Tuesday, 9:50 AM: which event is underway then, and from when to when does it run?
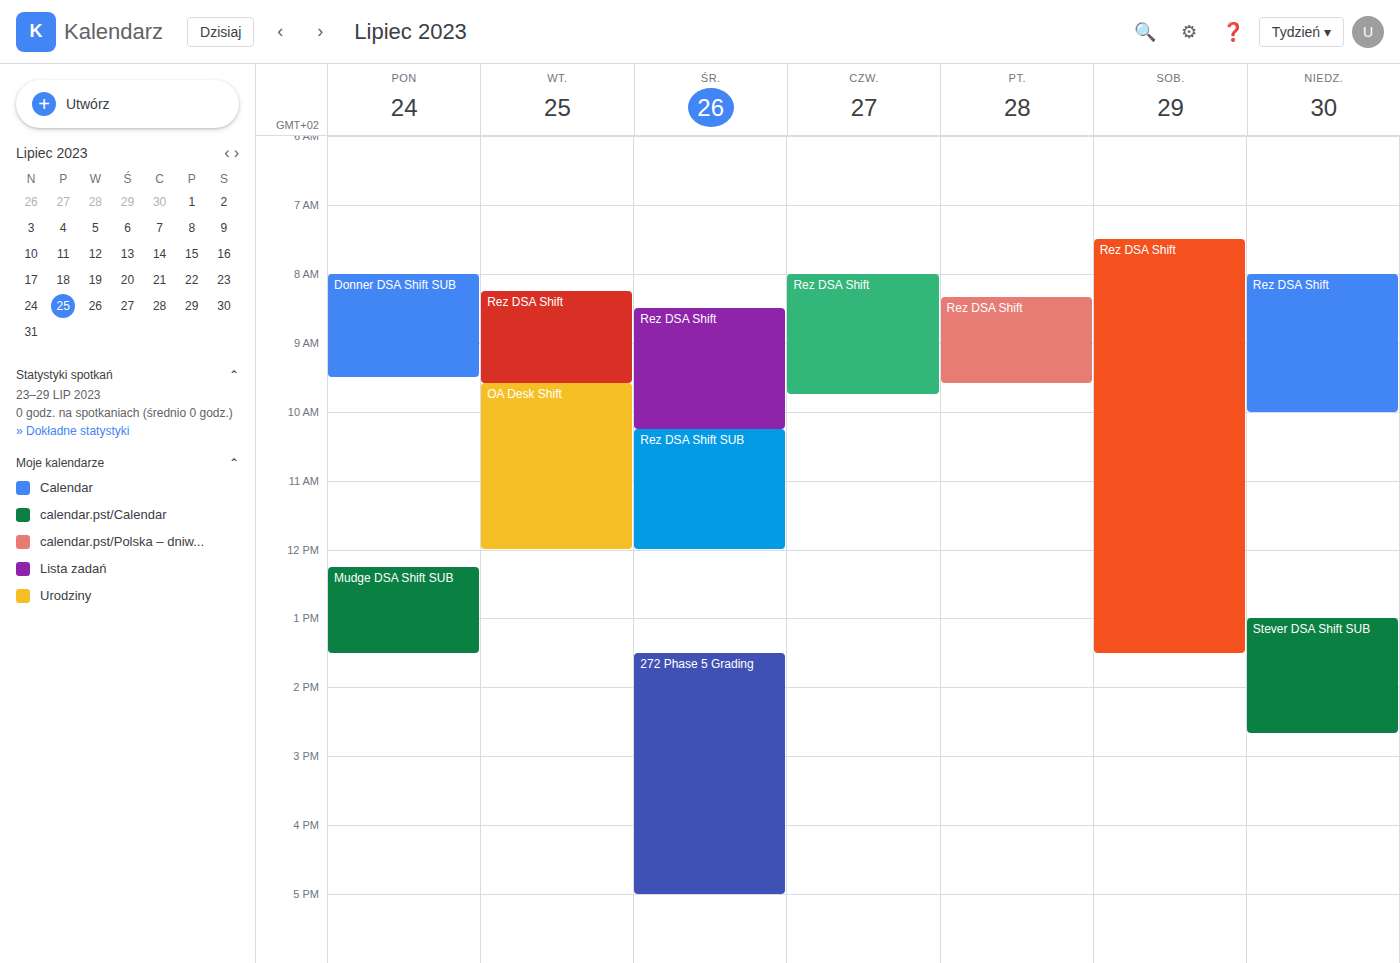
"OA Desk Shift", 9:35 AM to 12:00 PM